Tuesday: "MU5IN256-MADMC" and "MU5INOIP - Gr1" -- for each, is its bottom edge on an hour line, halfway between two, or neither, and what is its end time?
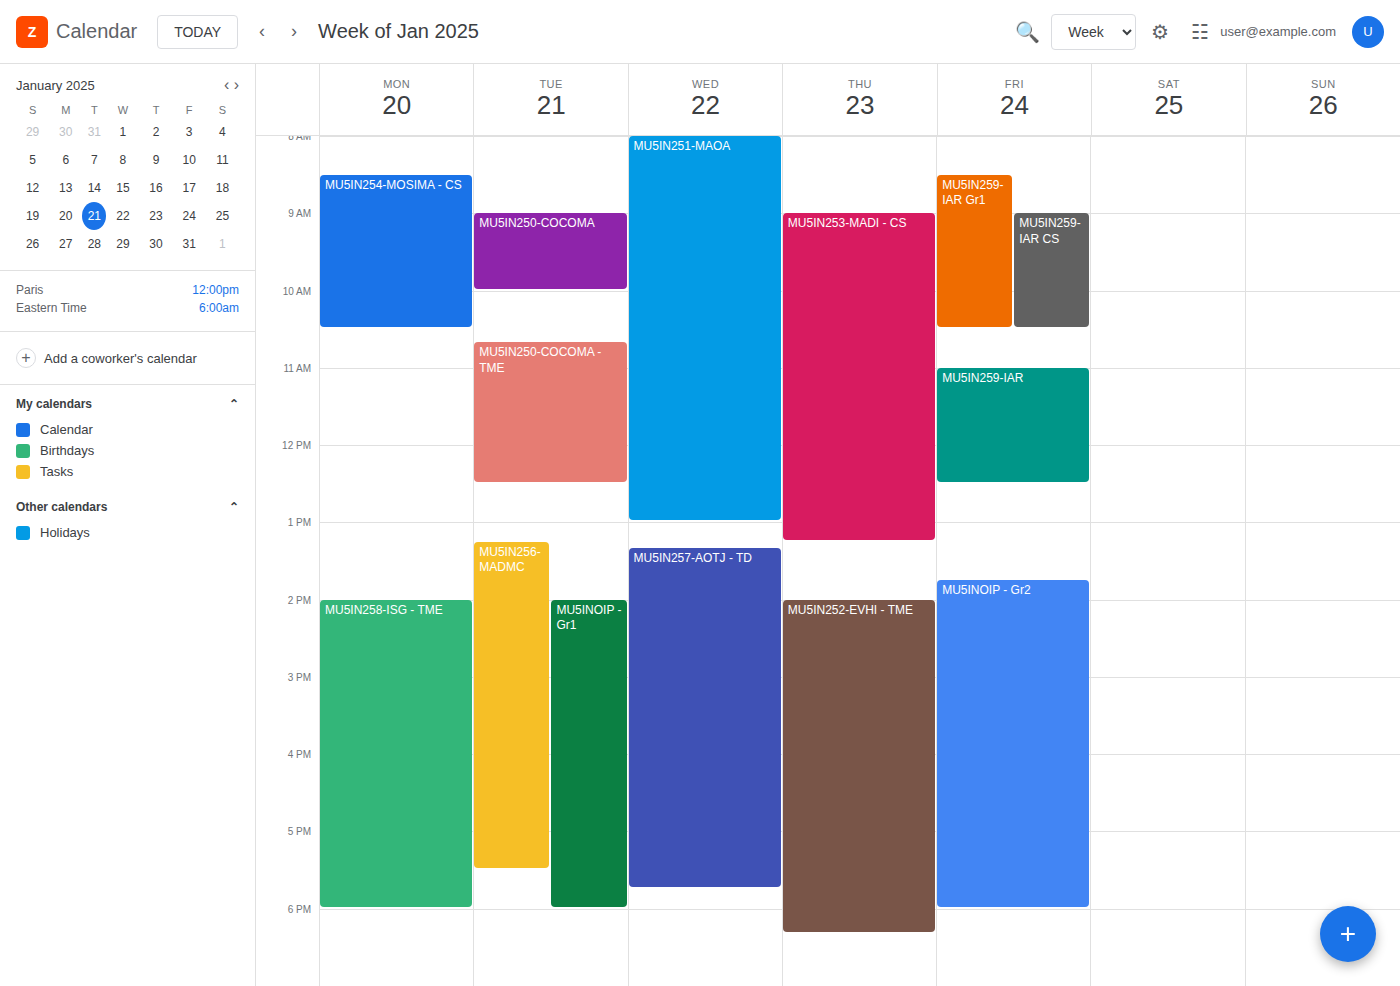
"MU5IN256-MADMC": 5:30 PM, halfway between the 5 PM and 6 PM lines. "MU5INOIP - Gr1": 6:00 PM, exactly on the 6 PM line.